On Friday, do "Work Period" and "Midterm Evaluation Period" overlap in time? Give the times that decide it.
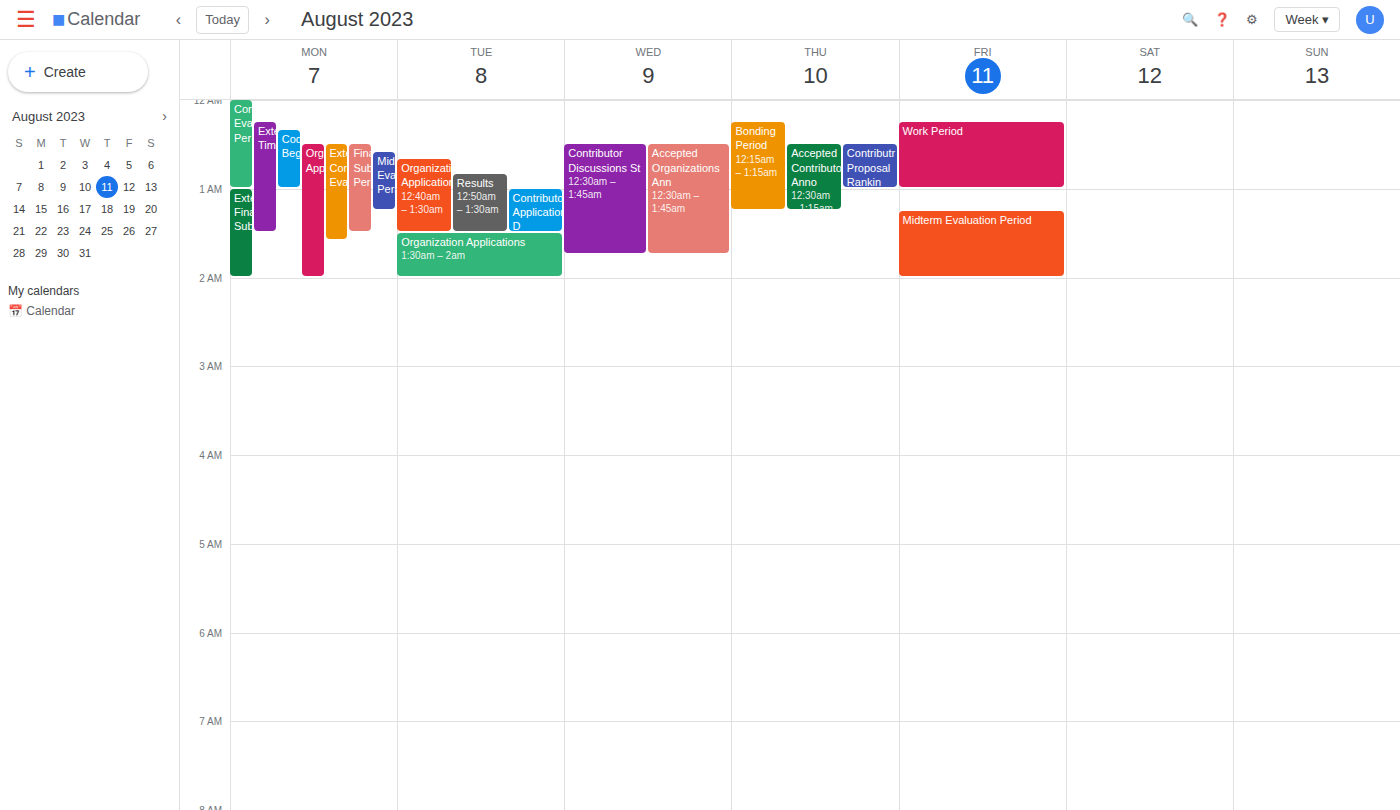
"Work Period" ends at 1:00 AM and "Midterm Evaluation Period" starts at 1:15 AM -- no overlap.